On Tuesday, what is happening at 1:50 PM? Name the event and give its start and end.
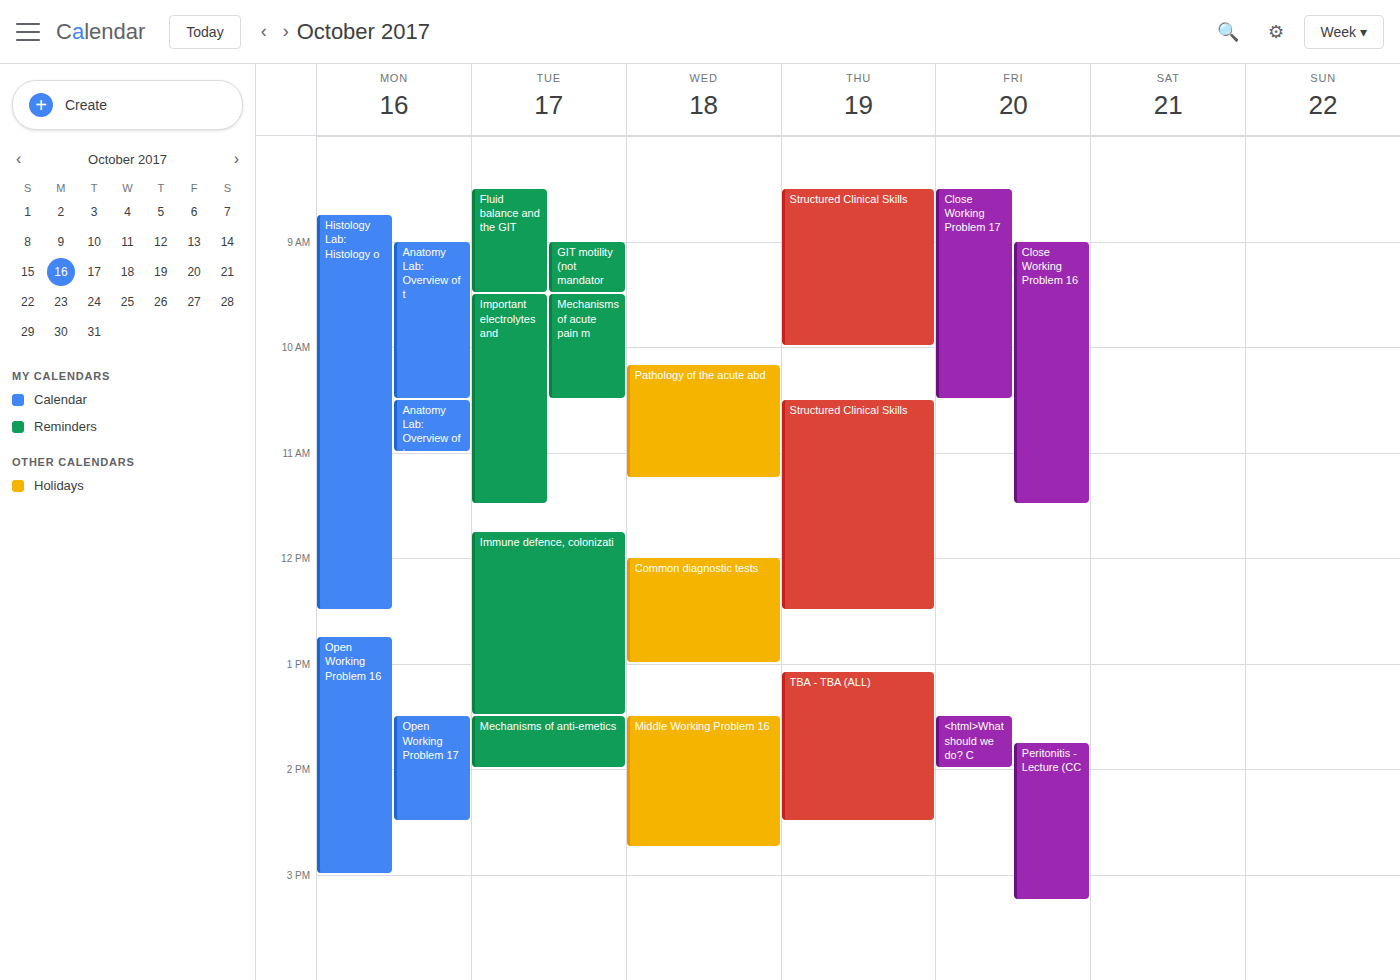
"Mechanisms of anti-emetics", 1:30 PM to 2:00 PM